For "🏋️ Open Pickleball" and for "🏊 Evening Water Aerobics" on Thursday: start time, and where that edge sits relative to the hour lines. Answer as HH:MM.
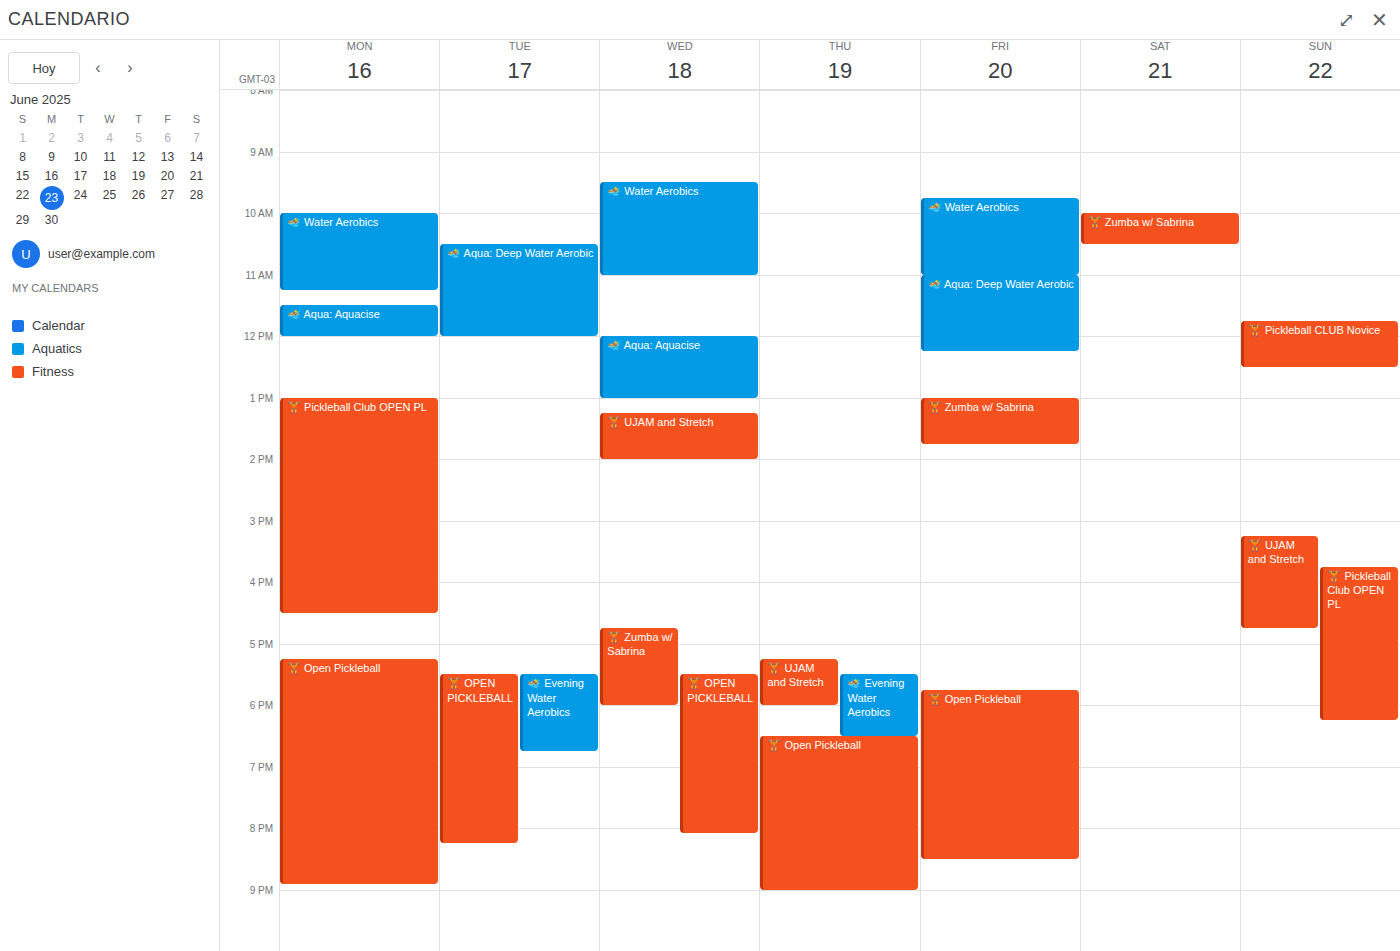
"🏋️ Open Pickleball": 18:30, halfway between the 18:00 and 19:00 lines. "🏊 Evening Water Aerobics": 17:30, halfway between the 17:00 and 18:00 lines.